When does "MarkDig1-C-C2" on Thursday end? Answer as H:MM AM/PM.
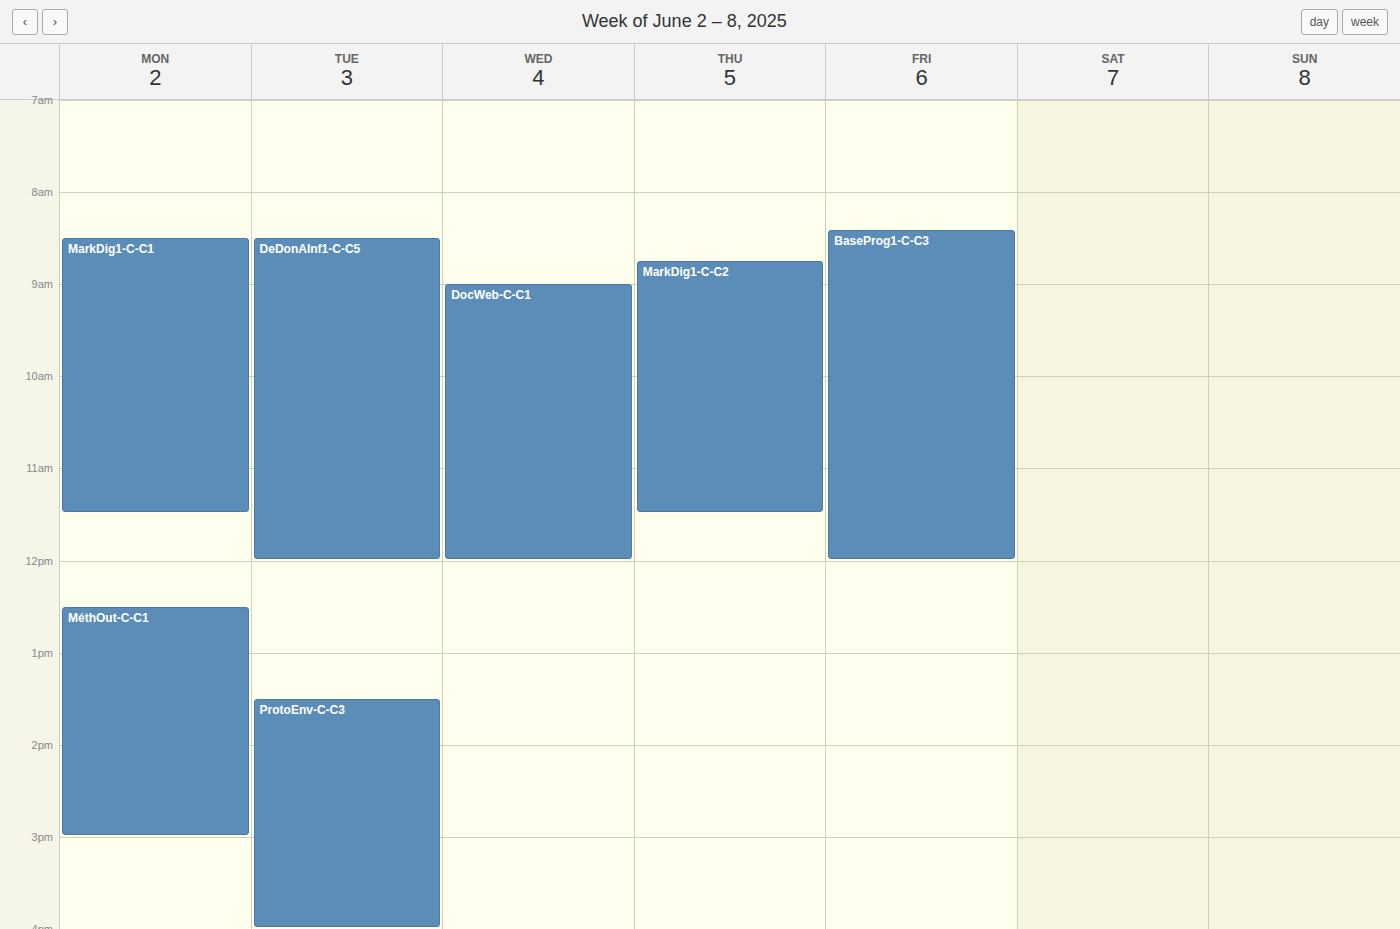
11:30 AM